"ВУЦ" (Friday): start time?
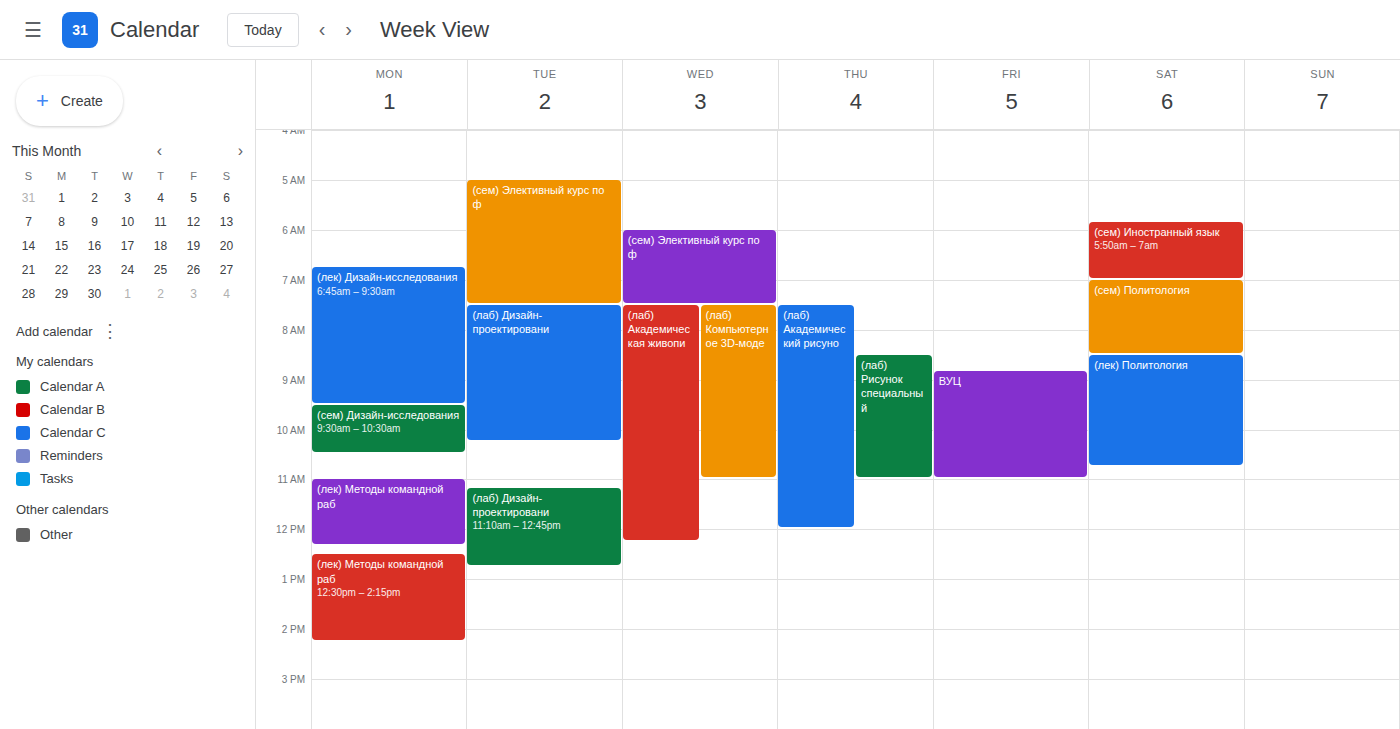
8:50 AM